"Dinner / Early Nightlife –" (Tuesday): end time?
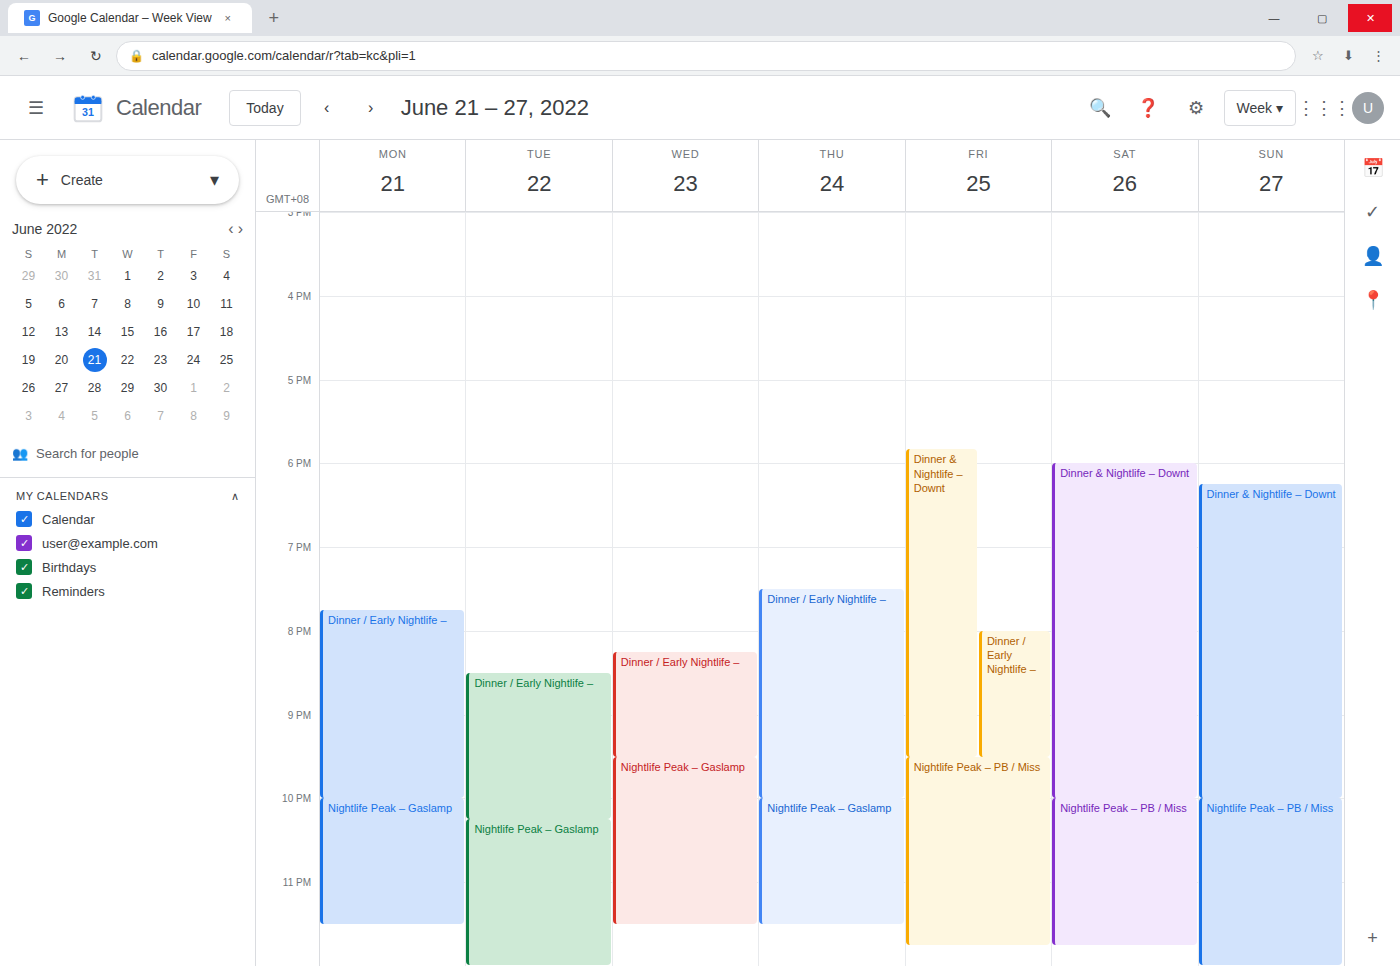
22:15